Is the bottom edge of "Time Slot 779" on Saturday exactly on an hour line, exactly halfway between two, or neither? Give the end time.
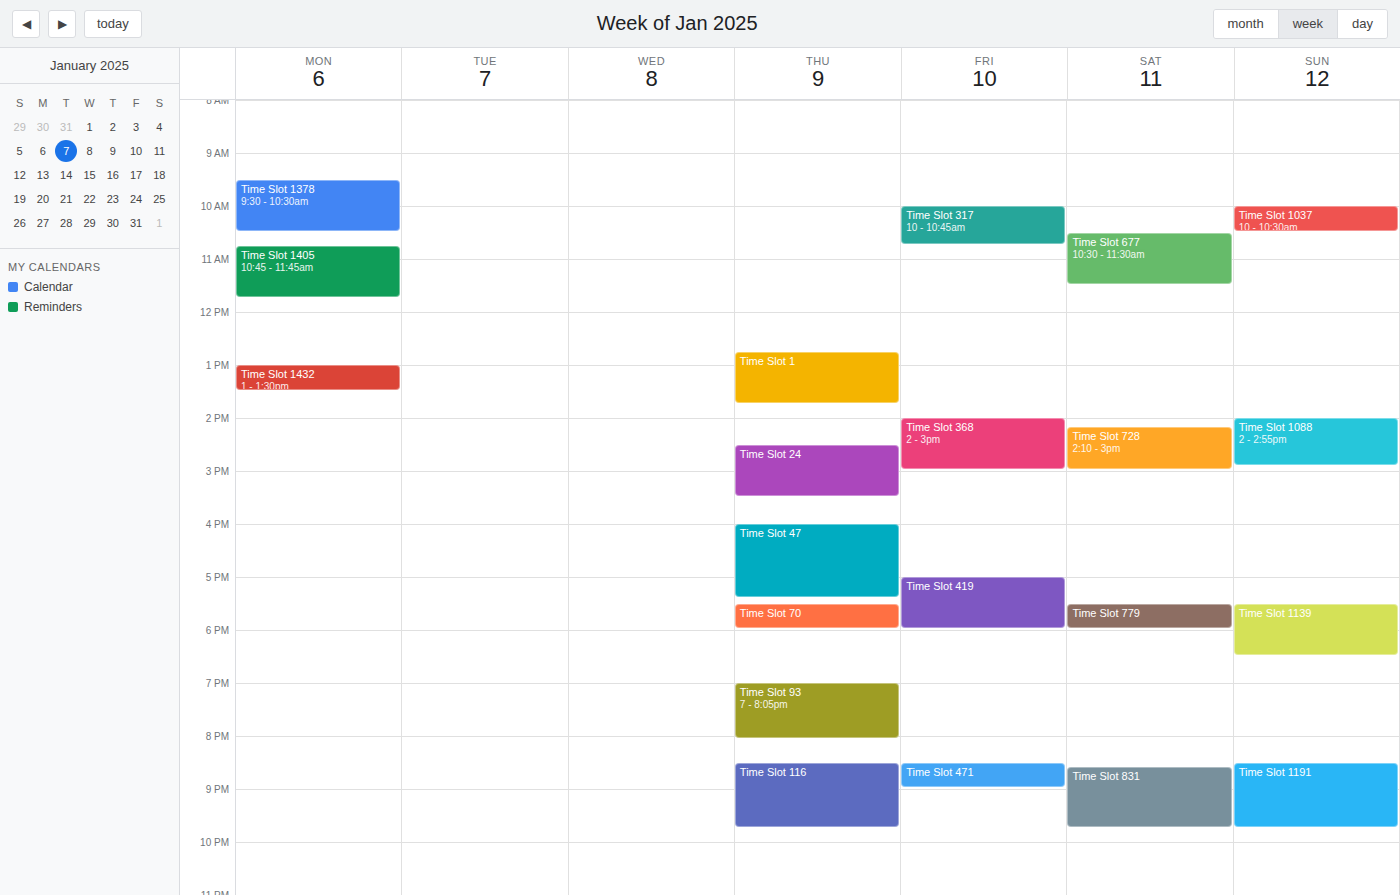
6:00 PM -- exactly on the 6 PM line.